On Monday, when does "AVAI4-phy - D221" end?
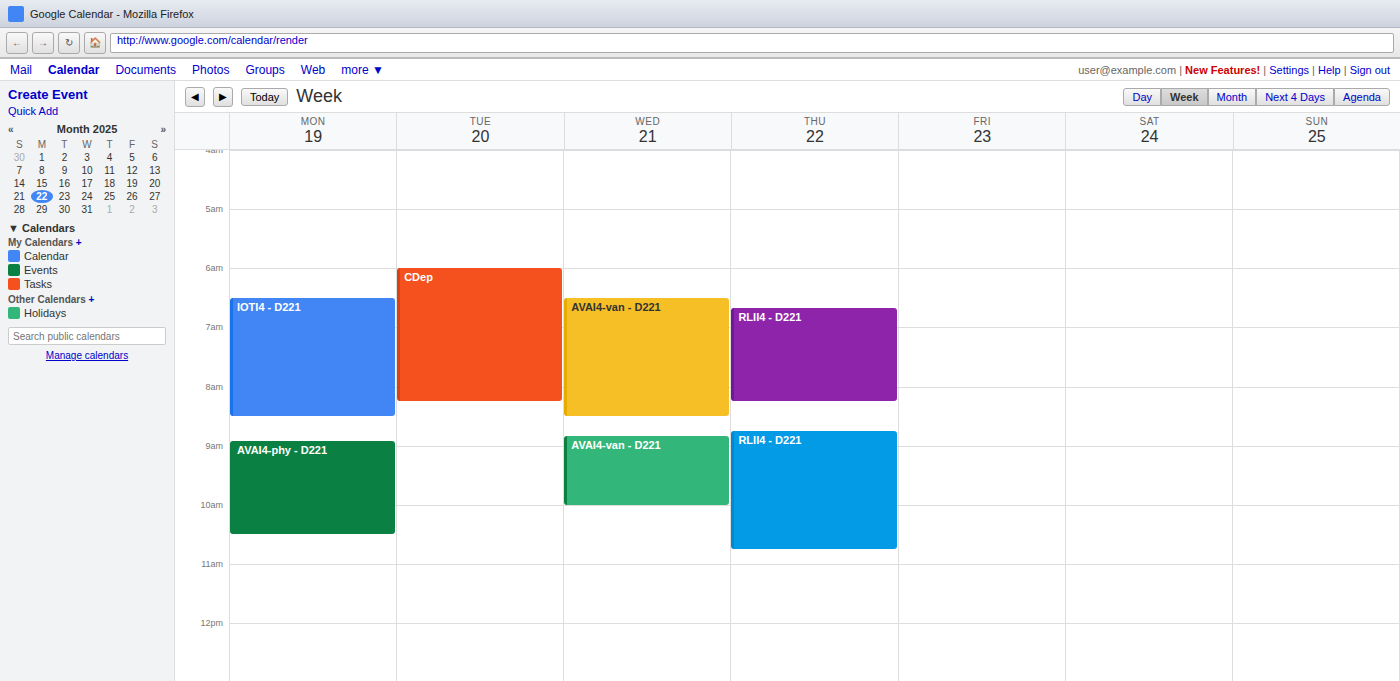
10:30